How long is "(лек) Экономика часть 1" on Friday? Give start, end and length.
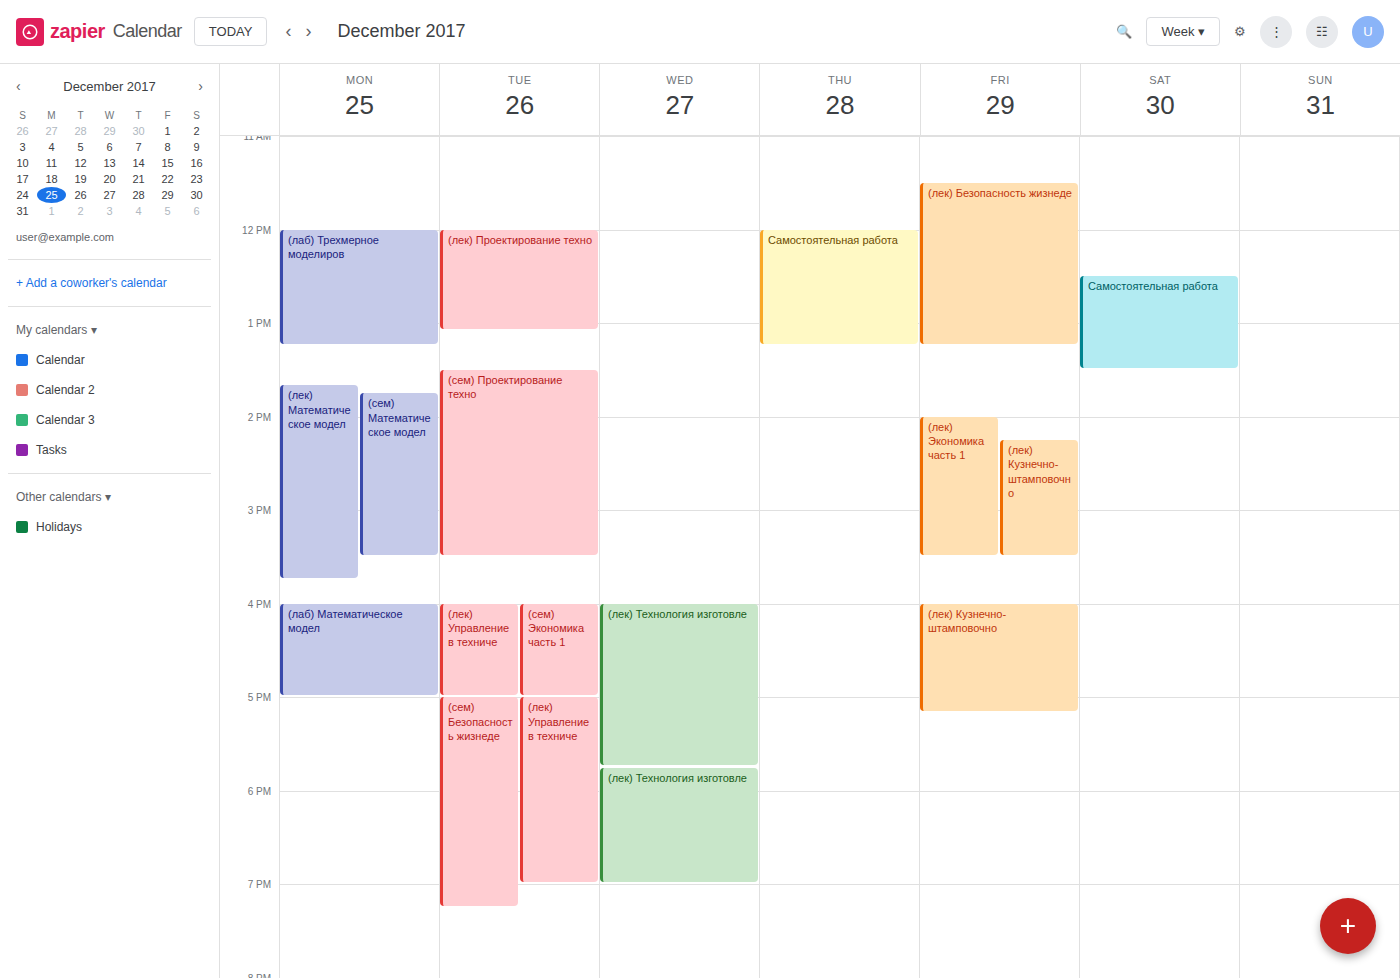
2:00 PM to 3:30 PM, 1 hour 30 minutes